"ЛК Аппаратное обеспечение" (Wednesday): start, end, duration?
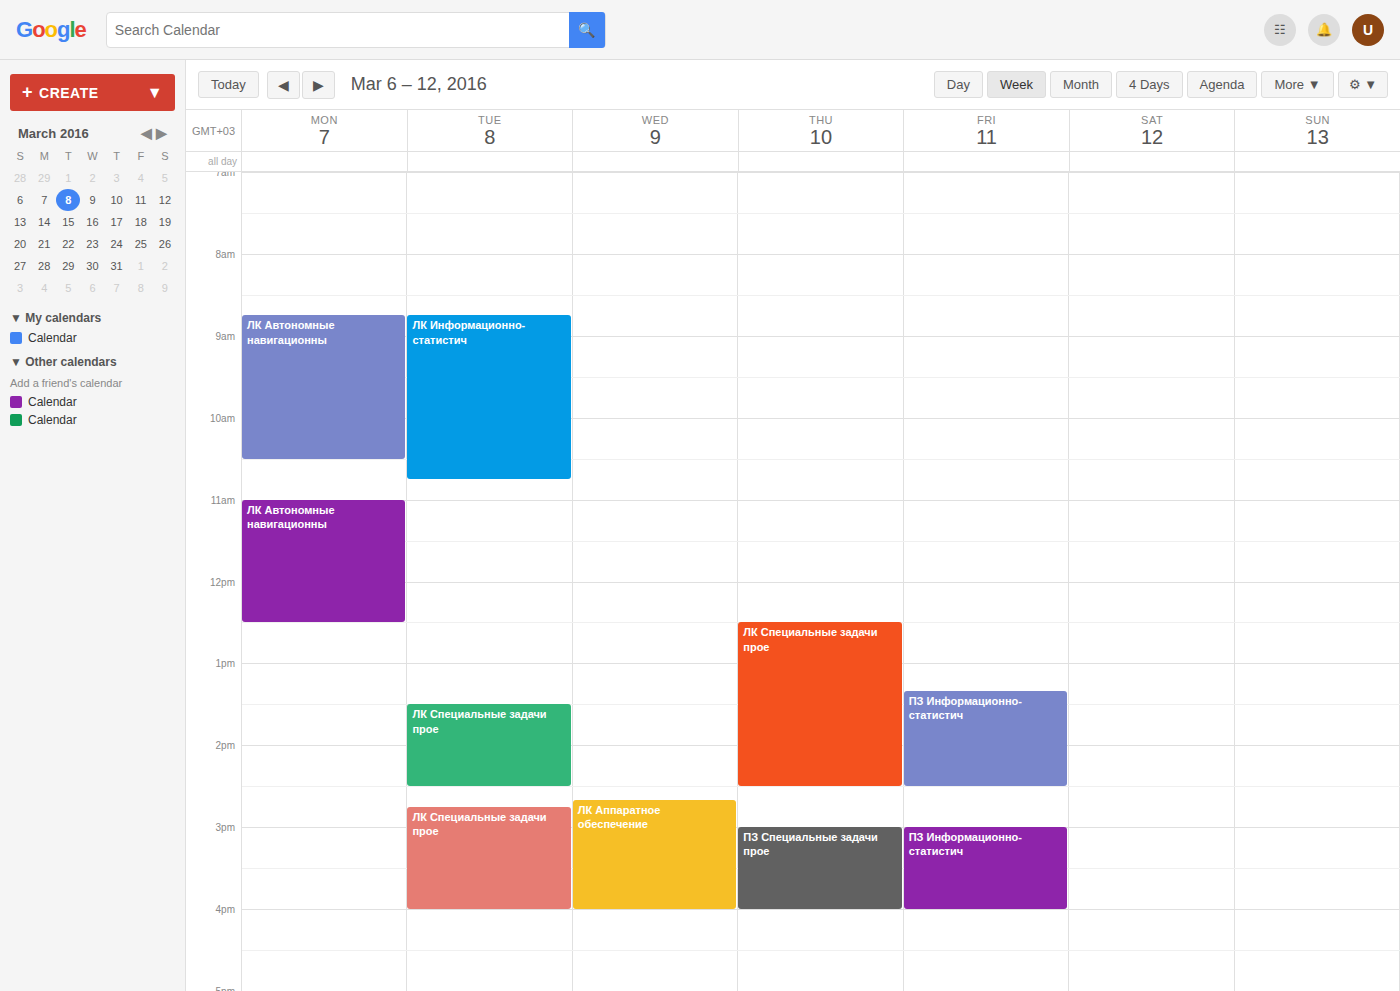
2:40 PM to 4:00 PM, 1 hour 20 minutes